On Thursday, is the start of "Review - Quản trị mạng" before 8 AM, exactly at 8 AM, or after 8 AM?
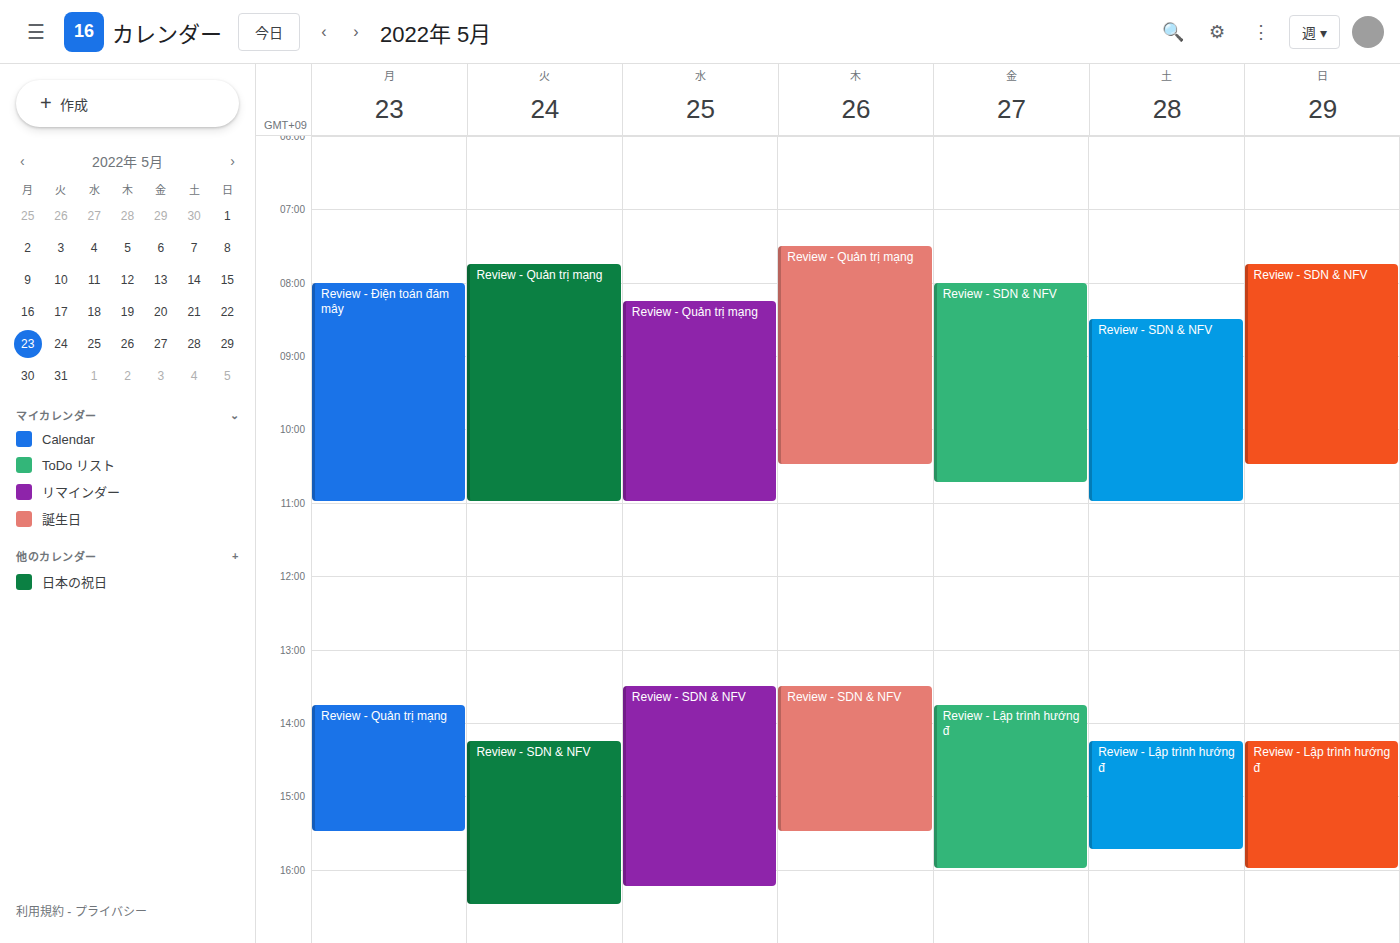
7:30 AM -- before 8 AM, 30 minutes above the 8 AM line.